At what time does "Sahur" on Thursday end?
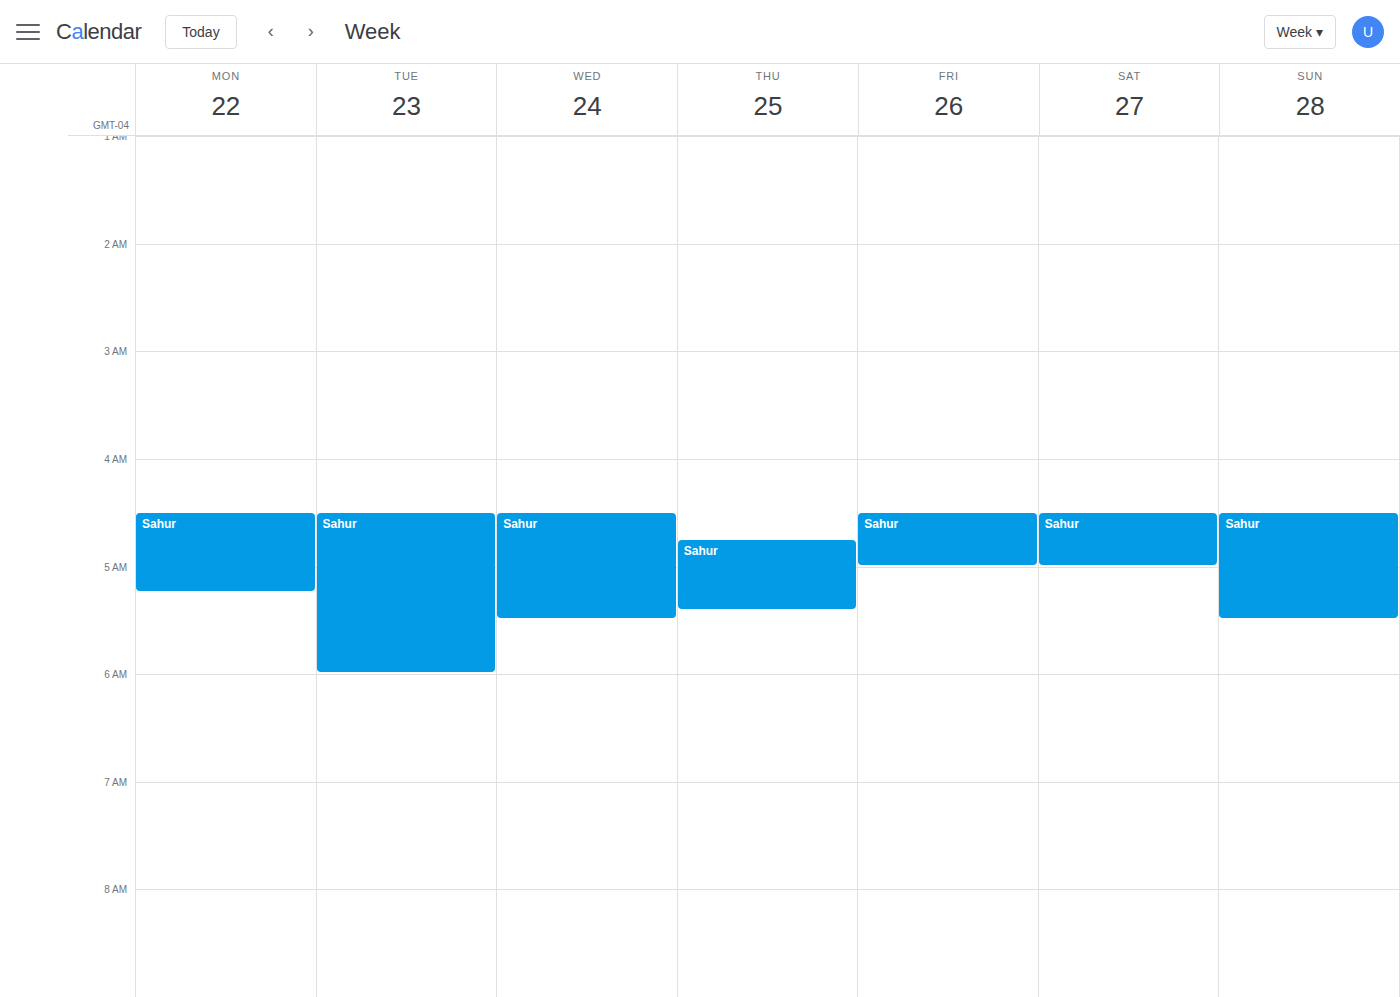
5:25 AM